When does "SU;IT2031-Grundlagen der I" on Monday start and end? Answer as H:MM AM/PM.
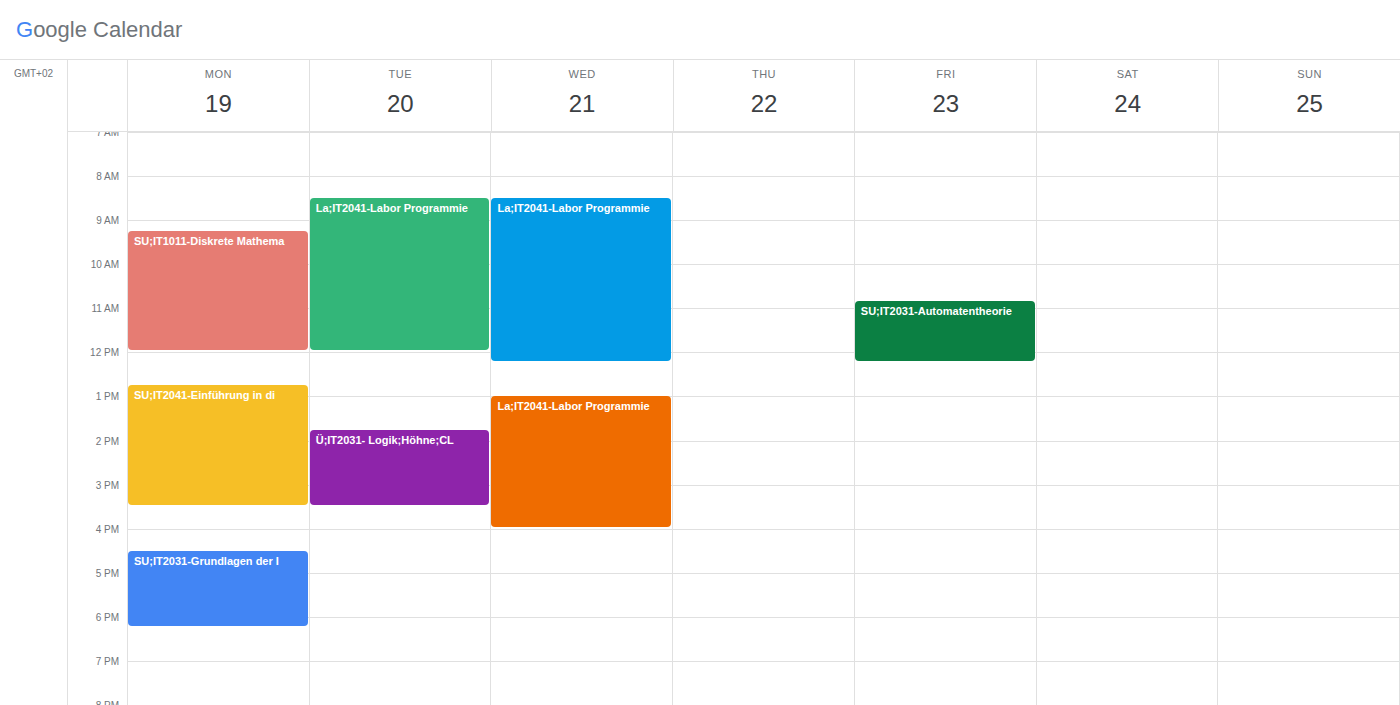
4:30 PM to 6:15 PM